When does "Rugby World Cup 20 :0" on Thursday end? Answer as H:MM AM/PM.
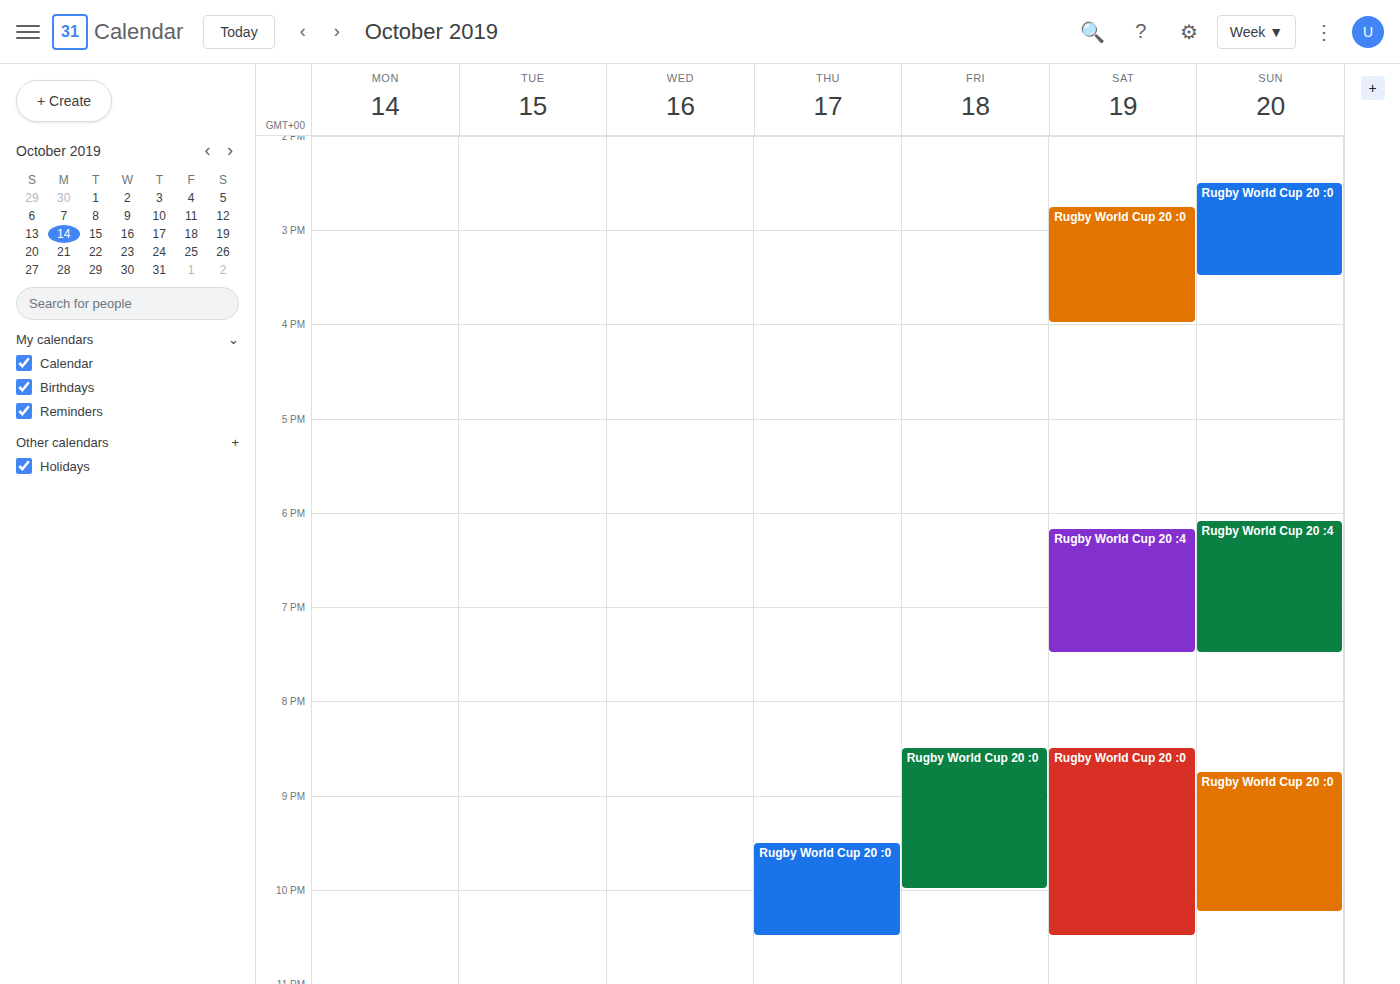
10:30 PM